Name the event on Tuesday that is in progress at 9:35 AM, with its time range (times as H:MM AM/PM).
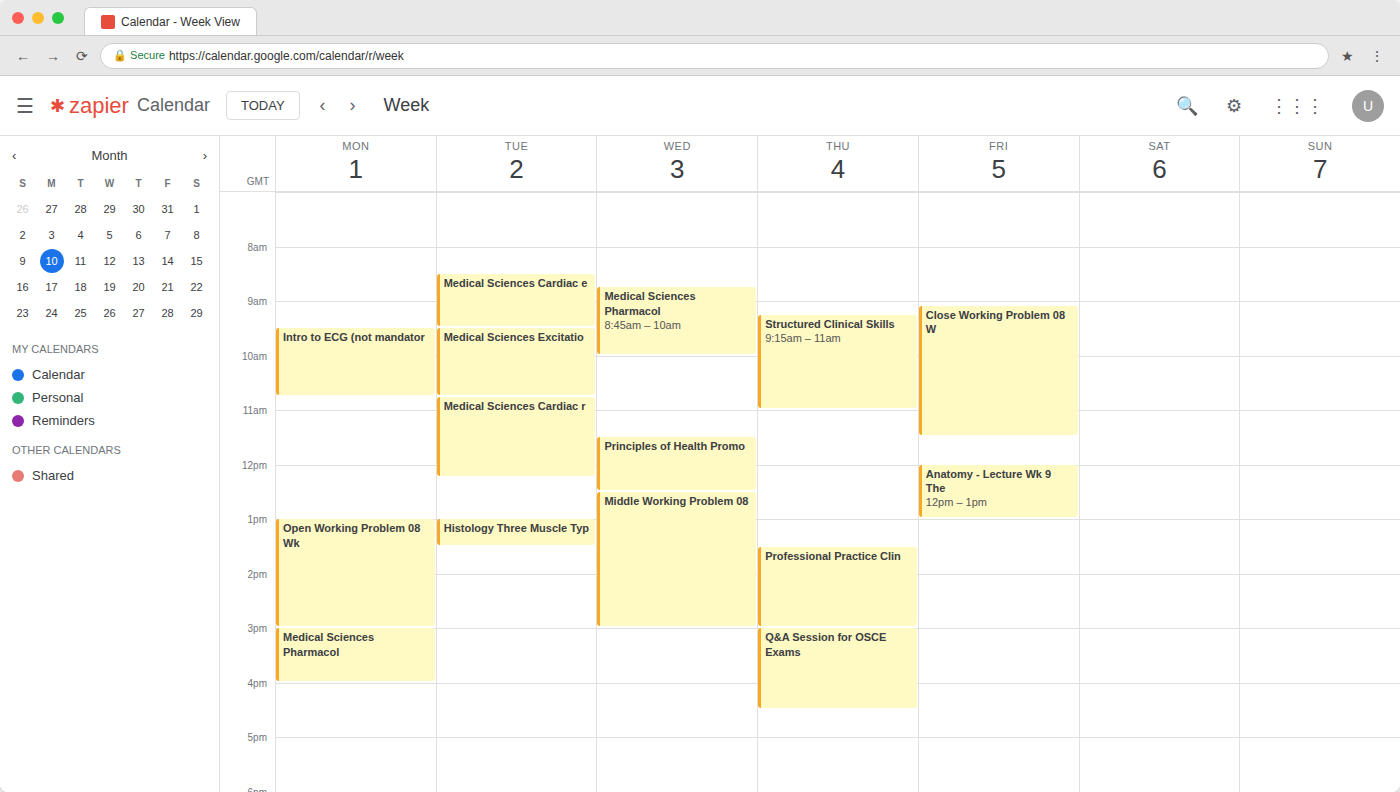
"Medical Sciences Excitatio", 9:30 AM to 10:45 AM